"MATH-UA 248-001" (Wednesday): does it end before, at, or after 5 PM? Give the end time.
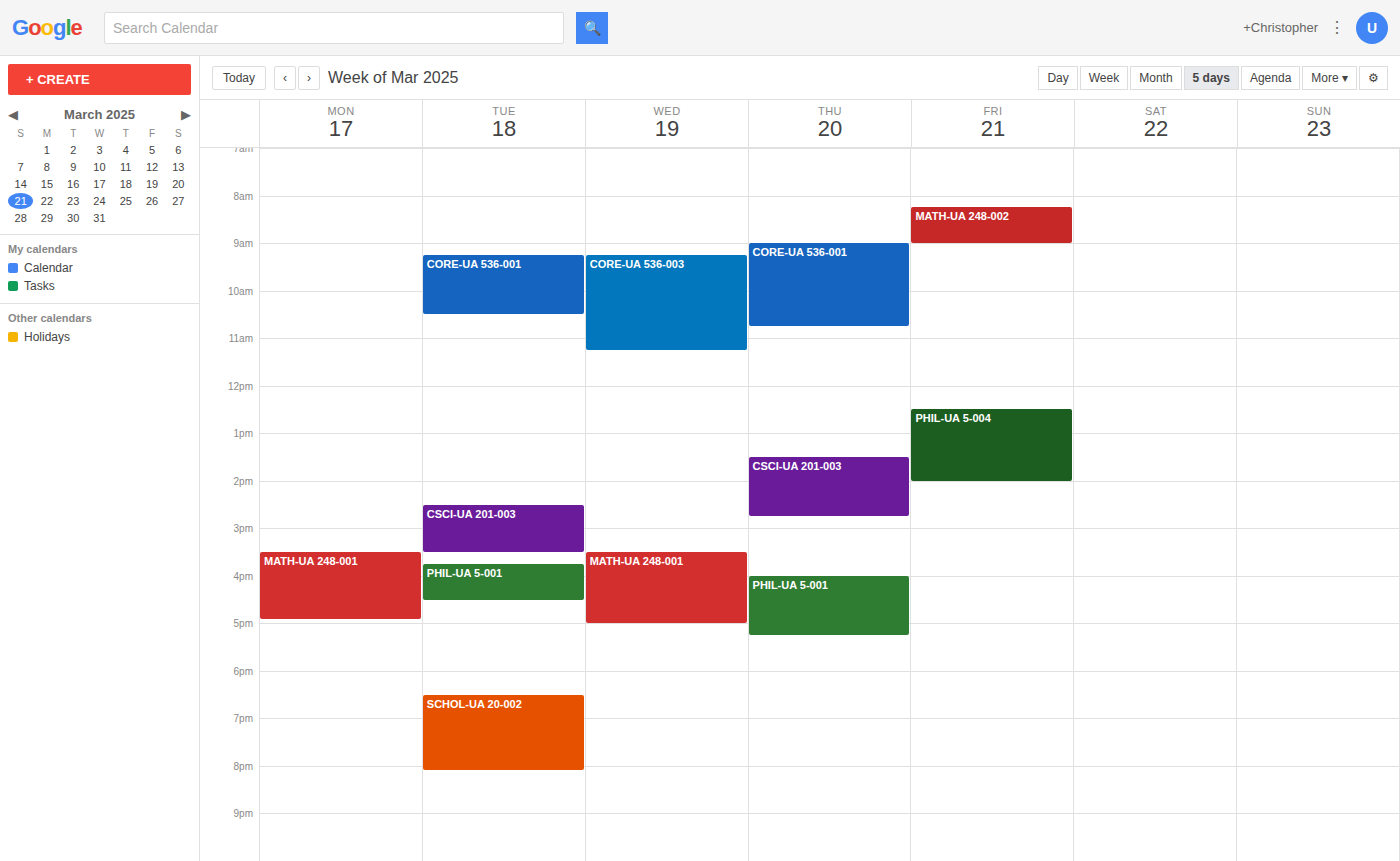
5:00 PM -- exactly at 5 PM, on the 5 PM line.